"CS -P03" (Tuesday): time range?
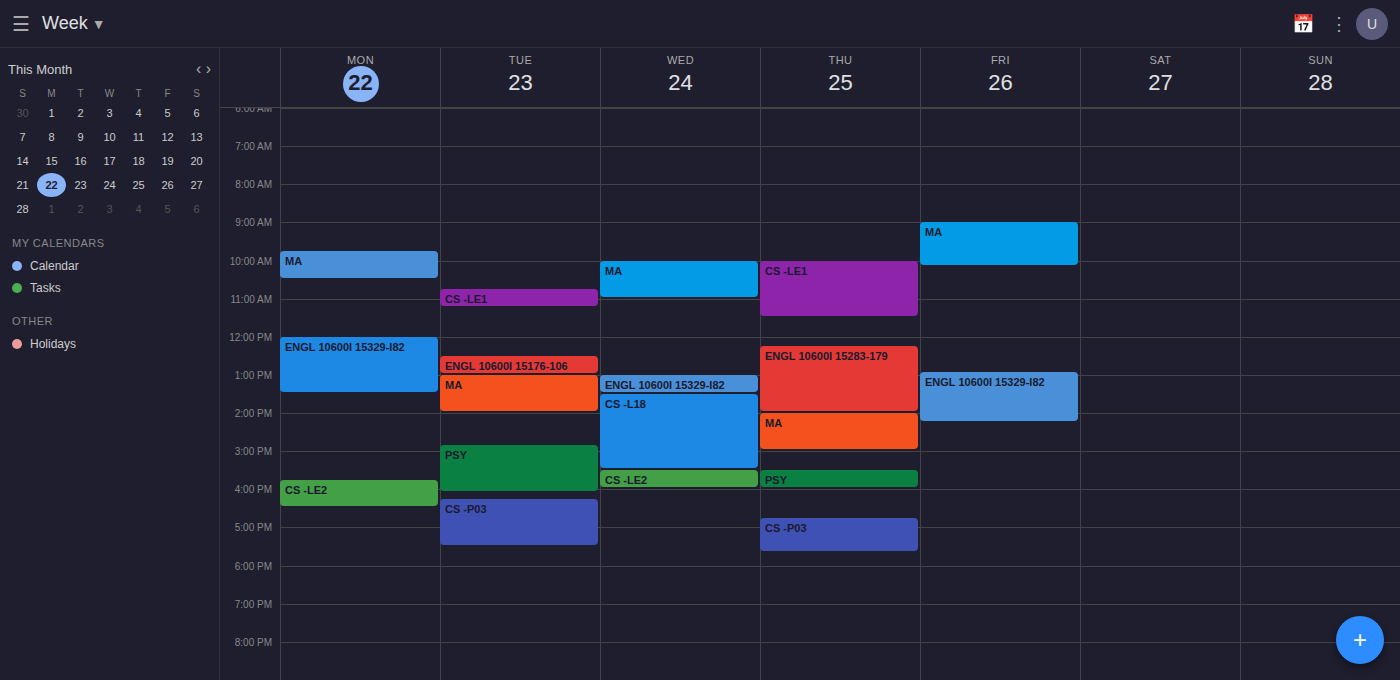
4:15 PM to 5:30 PM